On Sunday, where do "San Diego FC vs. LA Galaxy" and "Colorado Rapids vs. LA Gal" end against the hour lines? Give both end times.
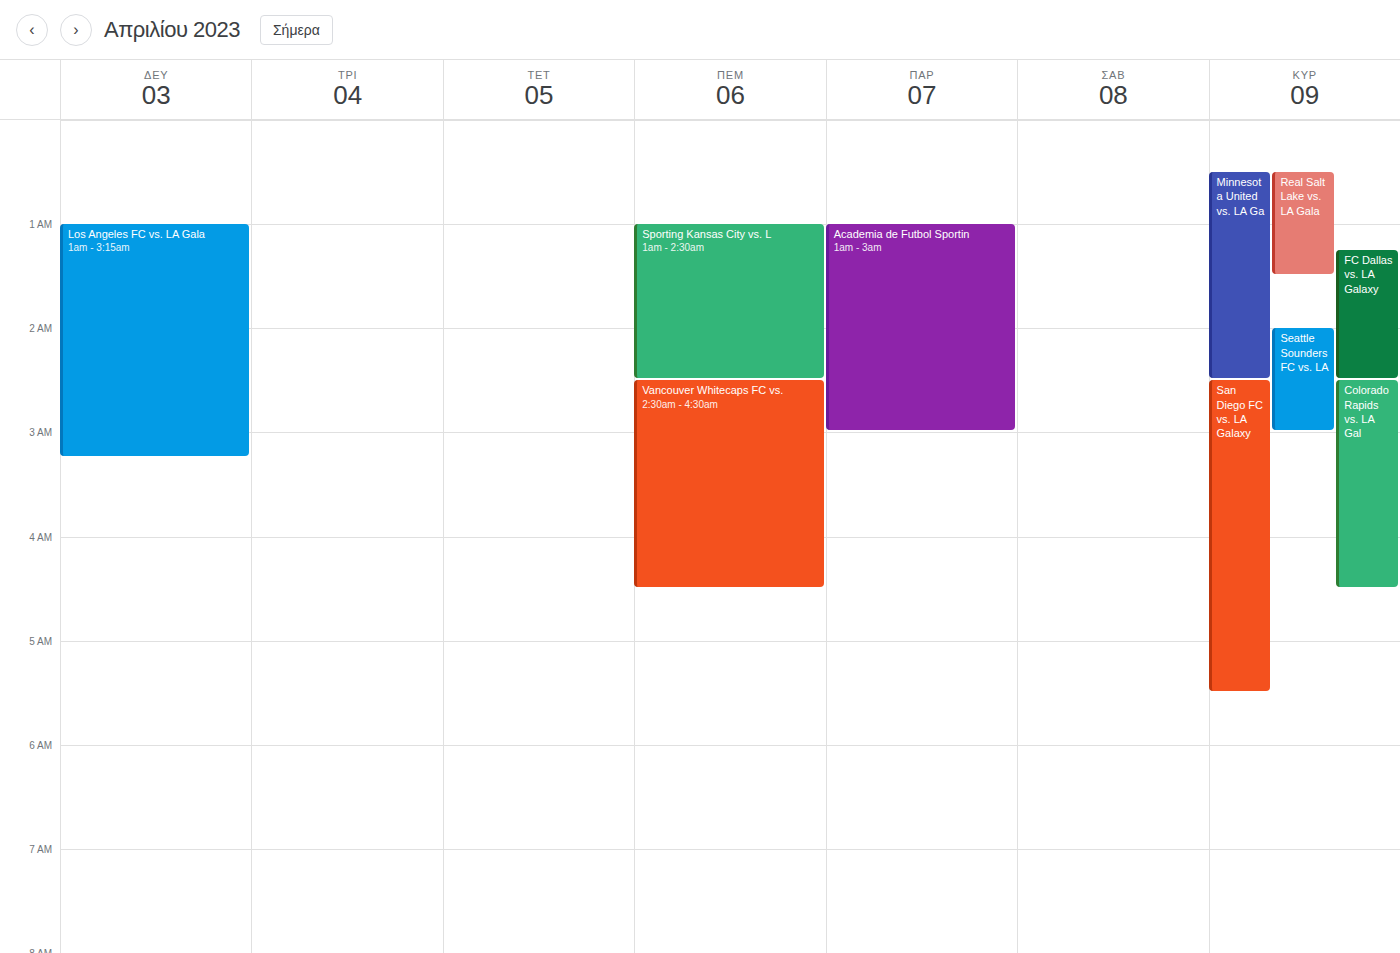
"San Diego FC vs. LA Galaxy": 5:30 AM, halfway between the 5 AM and 6 AM lines. "Colorado Rapids vs. LA Gal": 4:30 AM, halfway between the 4 AM and 5 AM lines.